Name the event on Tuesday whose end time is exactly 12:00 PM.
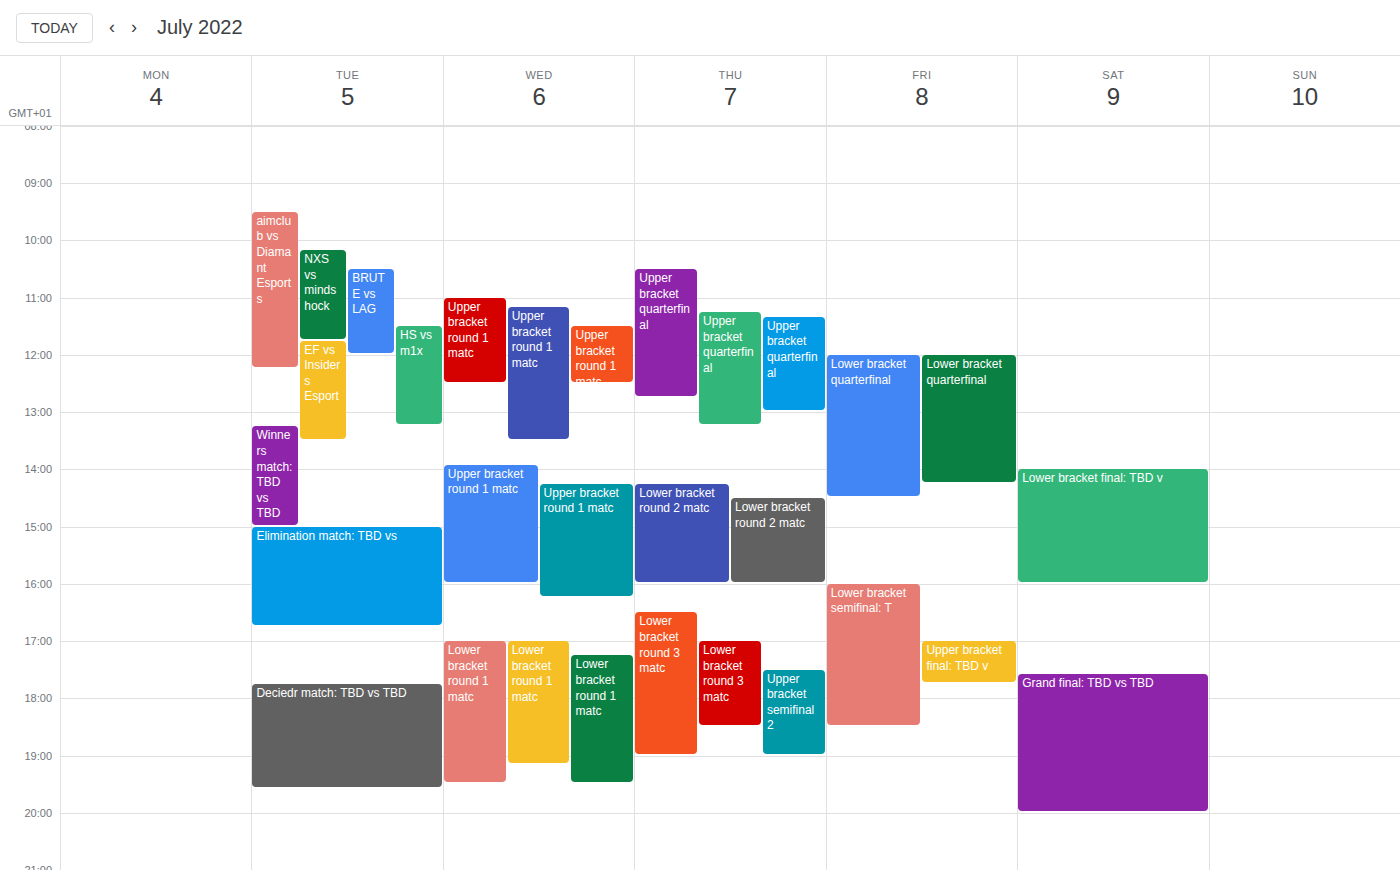
"BRUTE vs LAG"